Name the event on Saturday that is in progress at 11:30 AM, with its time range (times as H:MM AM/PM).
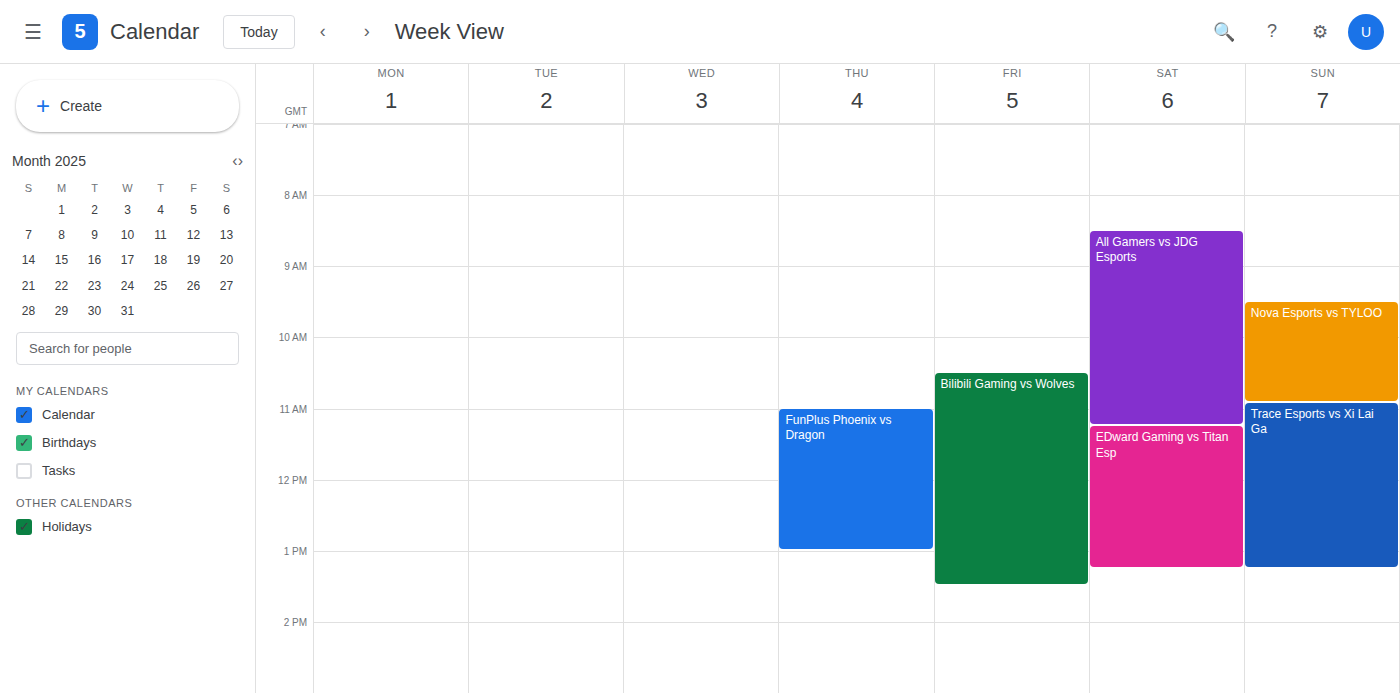
"EDward Gaming vs Titan Esp", 11:15 AM to 1:15 PM